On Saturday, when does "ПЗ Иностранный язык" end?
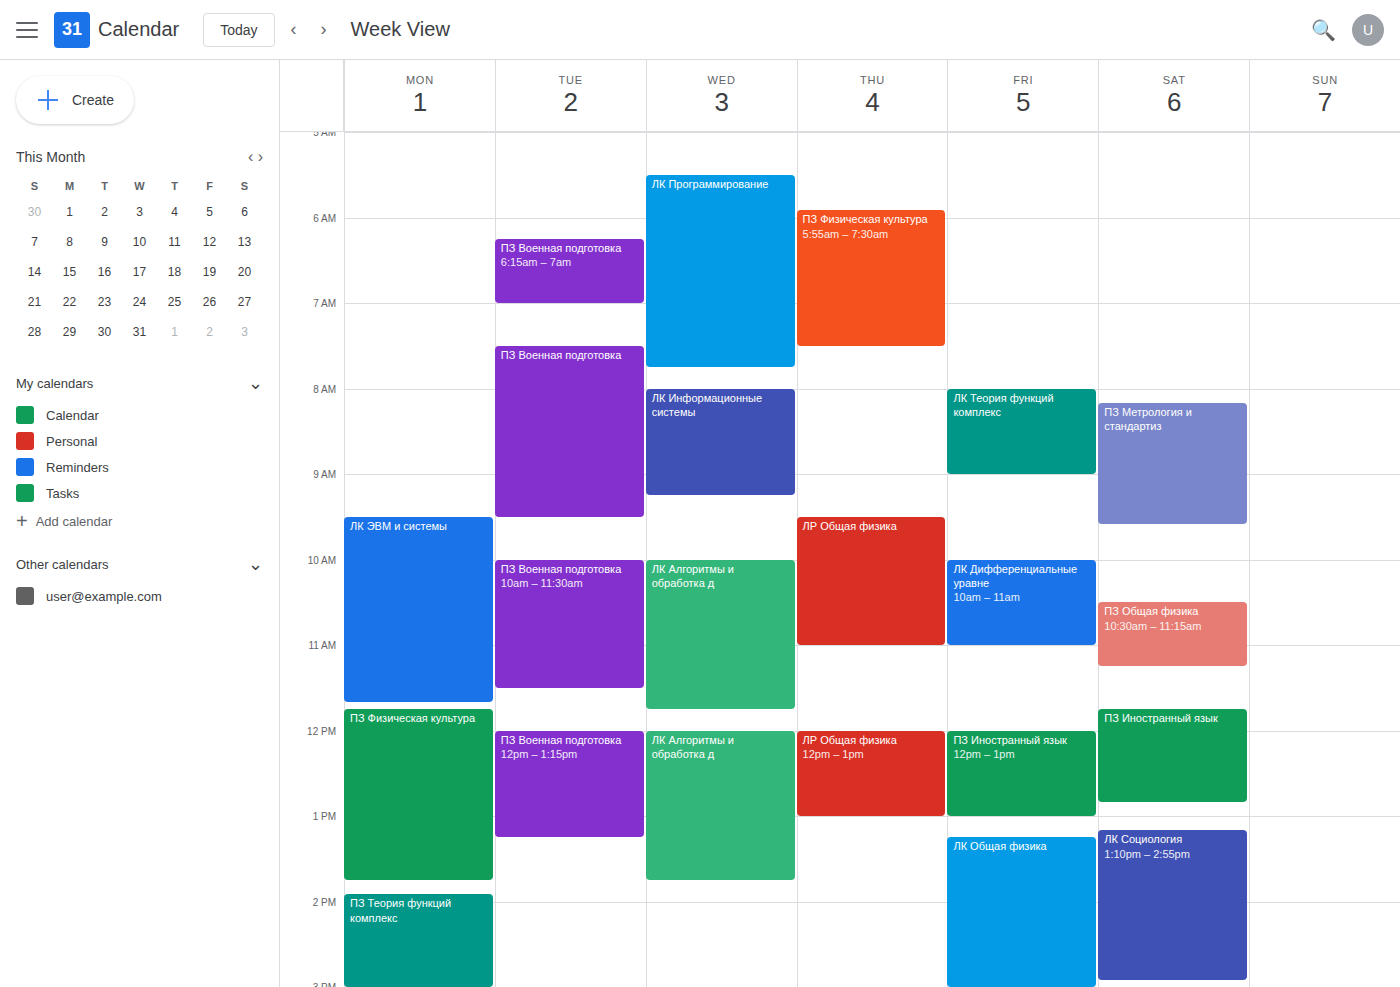
12:50 PM